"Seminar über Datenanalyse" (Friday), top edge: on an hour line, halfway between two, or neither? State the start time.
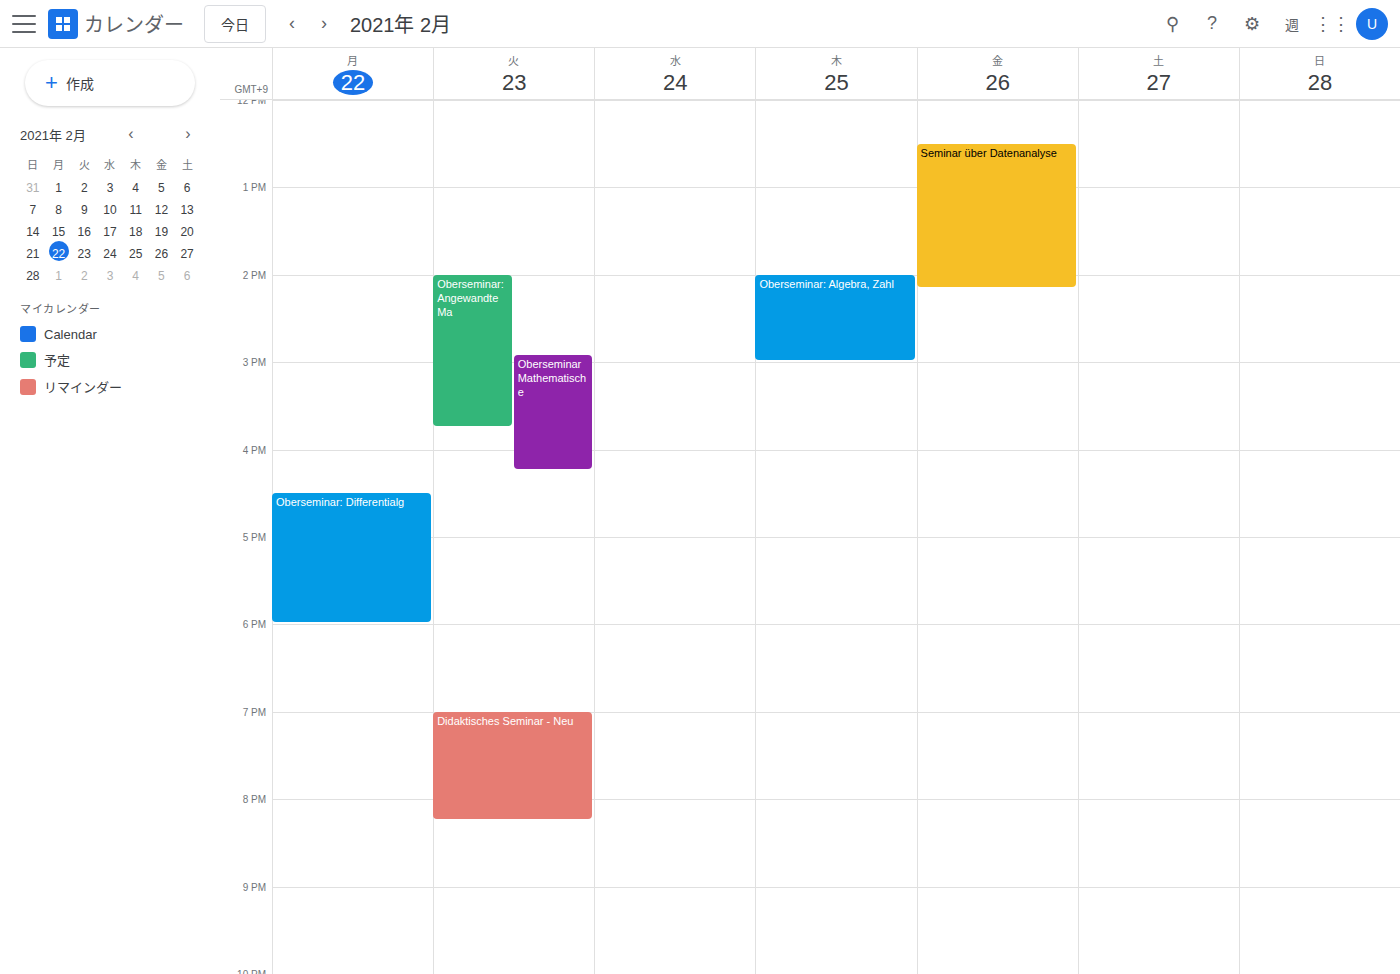
12:30 PM -- halfway between the 12 PM and 1 PM lines.